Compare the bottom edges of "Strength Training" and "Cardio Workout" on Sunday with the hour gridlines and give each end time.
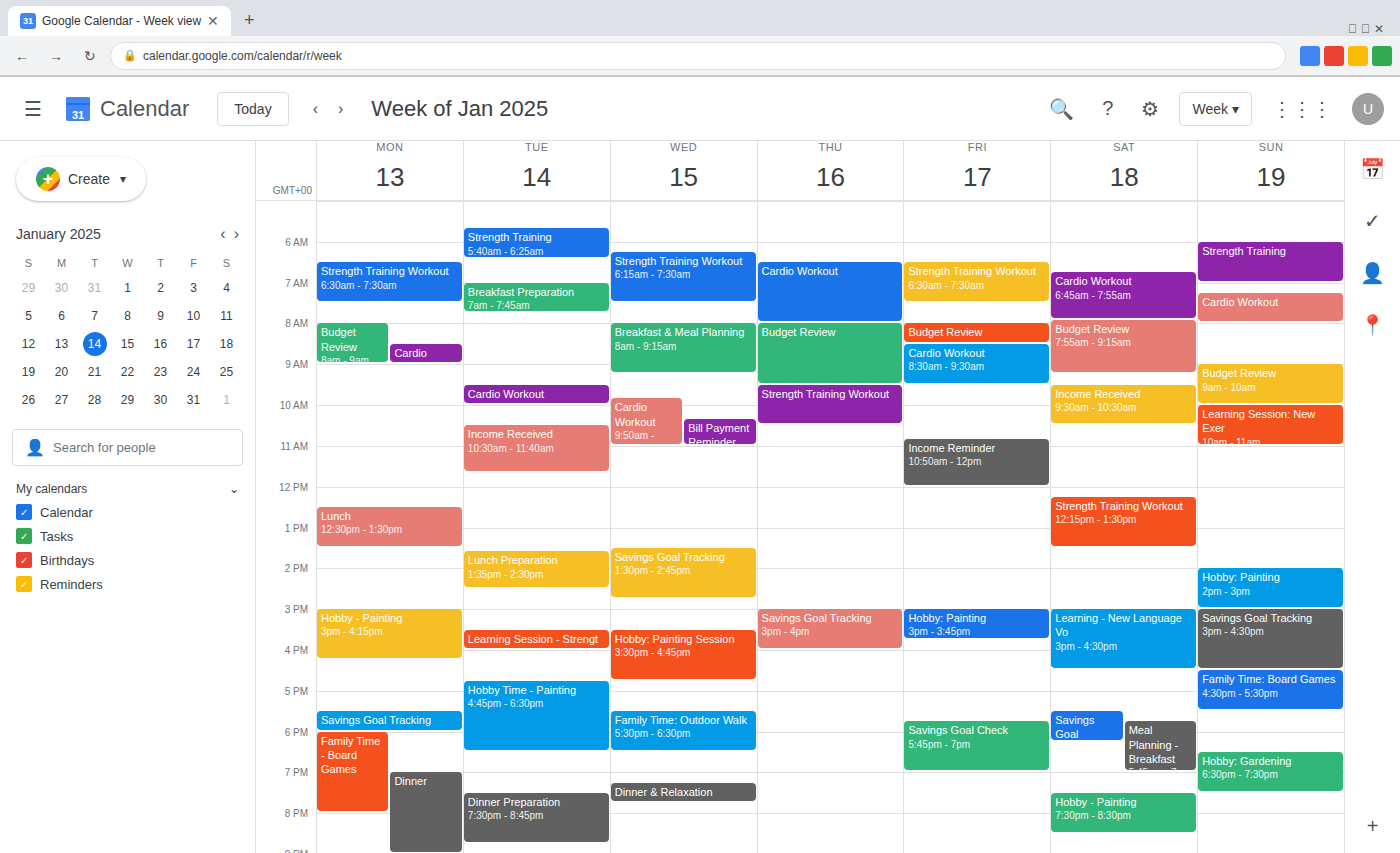
"Strength Training": 7:00 AM, exactly on the 7 AM line. "Cardio Workout": 8:00 AM, exactly on the 8 AM line.